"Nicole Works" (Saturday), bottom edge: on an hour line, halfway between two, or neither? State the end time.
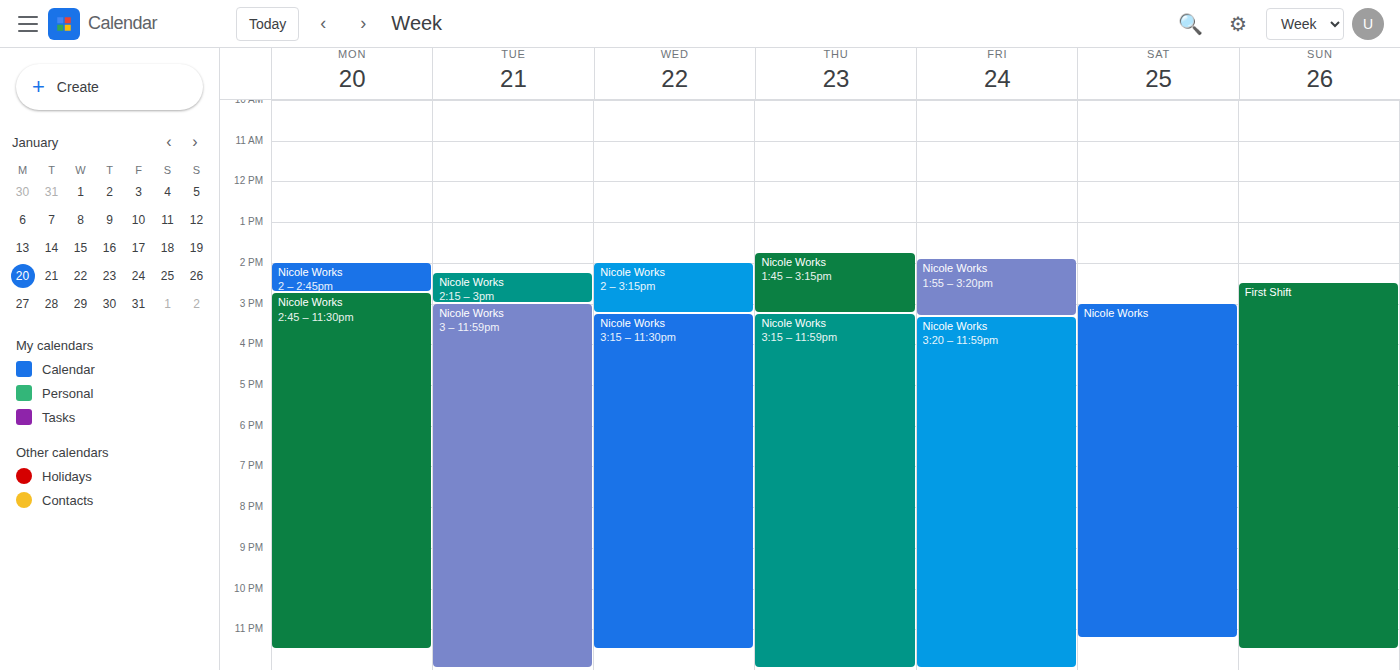
11:15 PM -- neither: a quarter of the way from the 11 PM line to the 12 AM line.